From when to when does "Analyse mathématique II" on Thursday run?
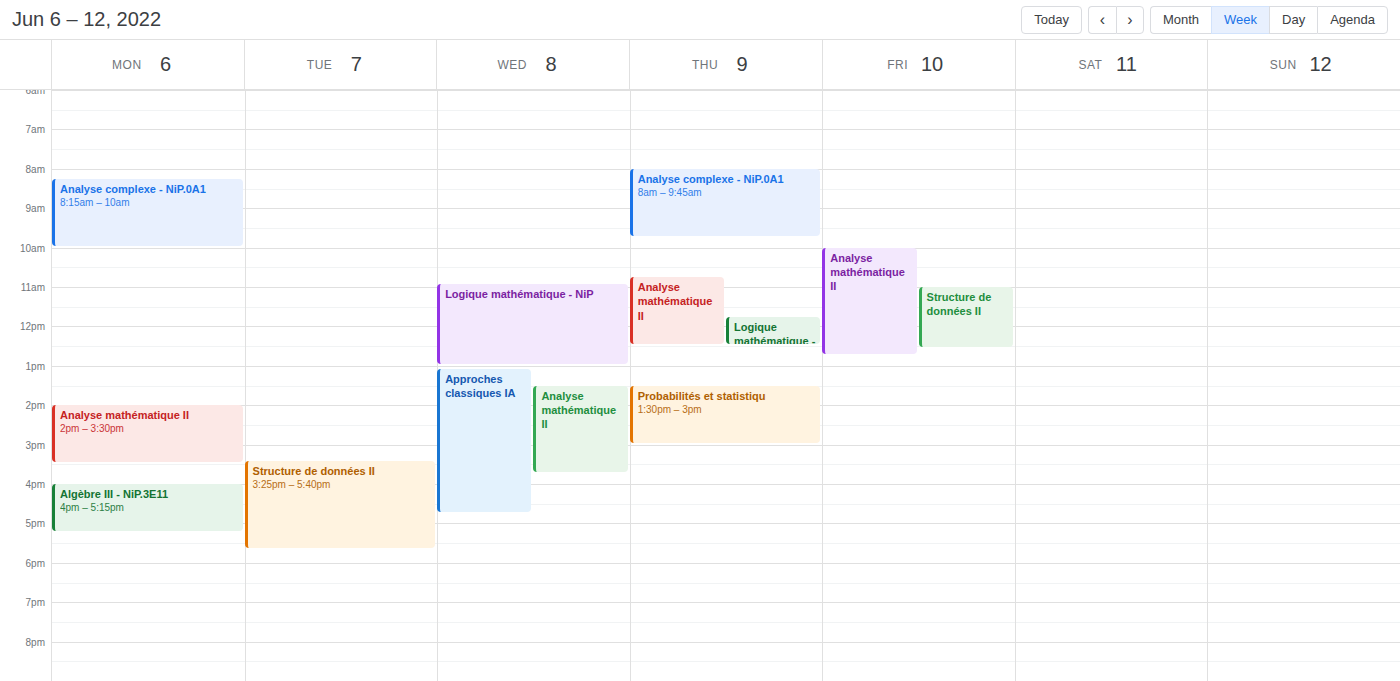
10:45 to 12:30